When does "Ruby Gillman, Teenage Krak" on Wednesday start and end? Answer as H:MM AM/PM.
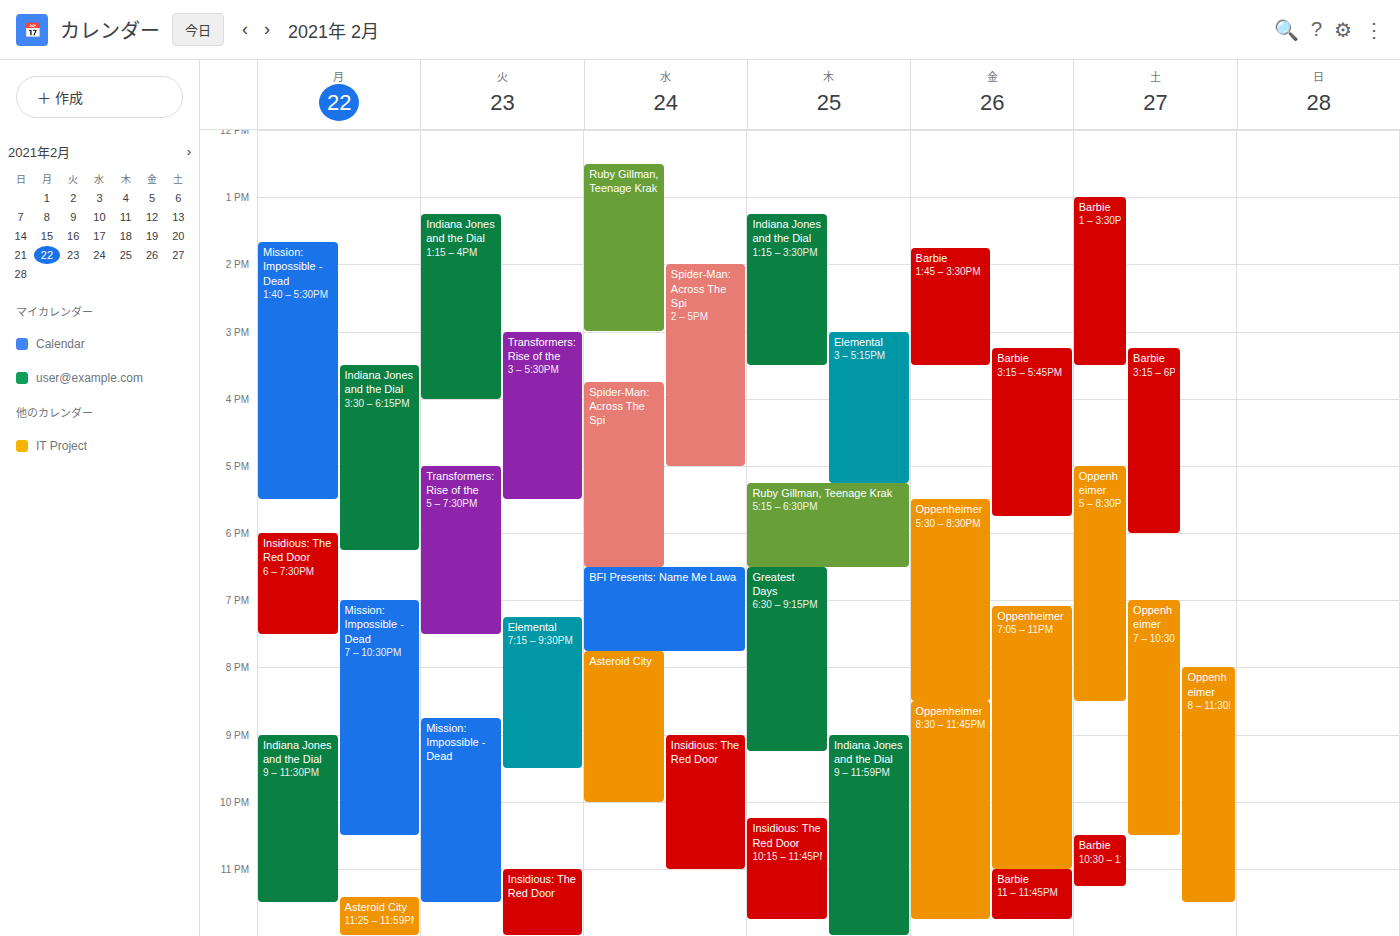
12:30 PM to 3:00 PM